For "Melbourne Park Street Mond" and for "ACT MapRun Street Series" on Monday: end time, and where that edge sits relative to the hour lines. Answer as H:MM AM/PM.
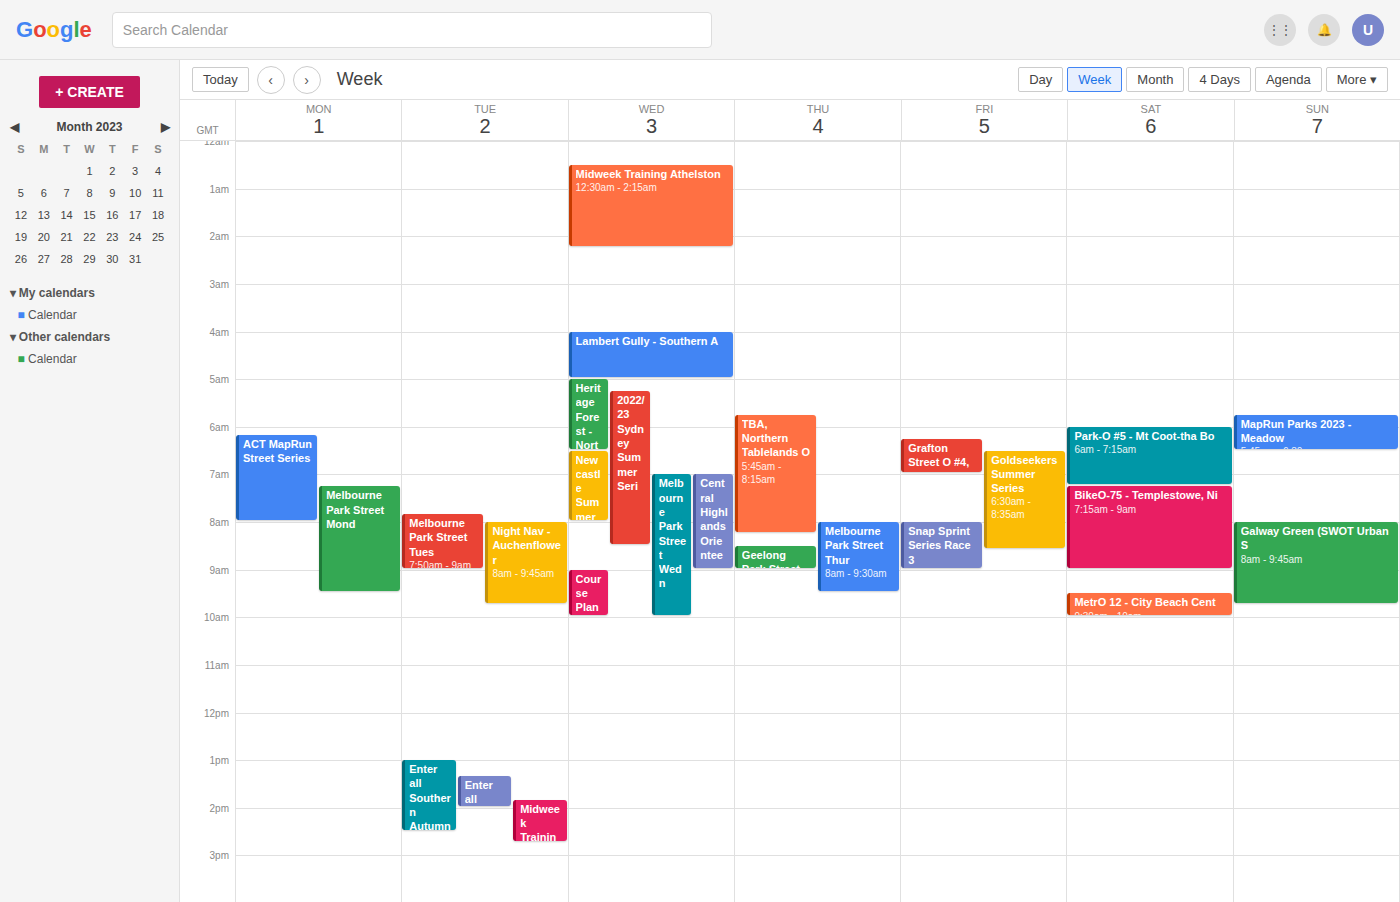
"Melbourne Park Street Mond": 9:30 AM, halfway between the 9 AM and 10 AM lines. "ACT MapRun Street Series": 8:00 AM, exactly on the 8 AM line.